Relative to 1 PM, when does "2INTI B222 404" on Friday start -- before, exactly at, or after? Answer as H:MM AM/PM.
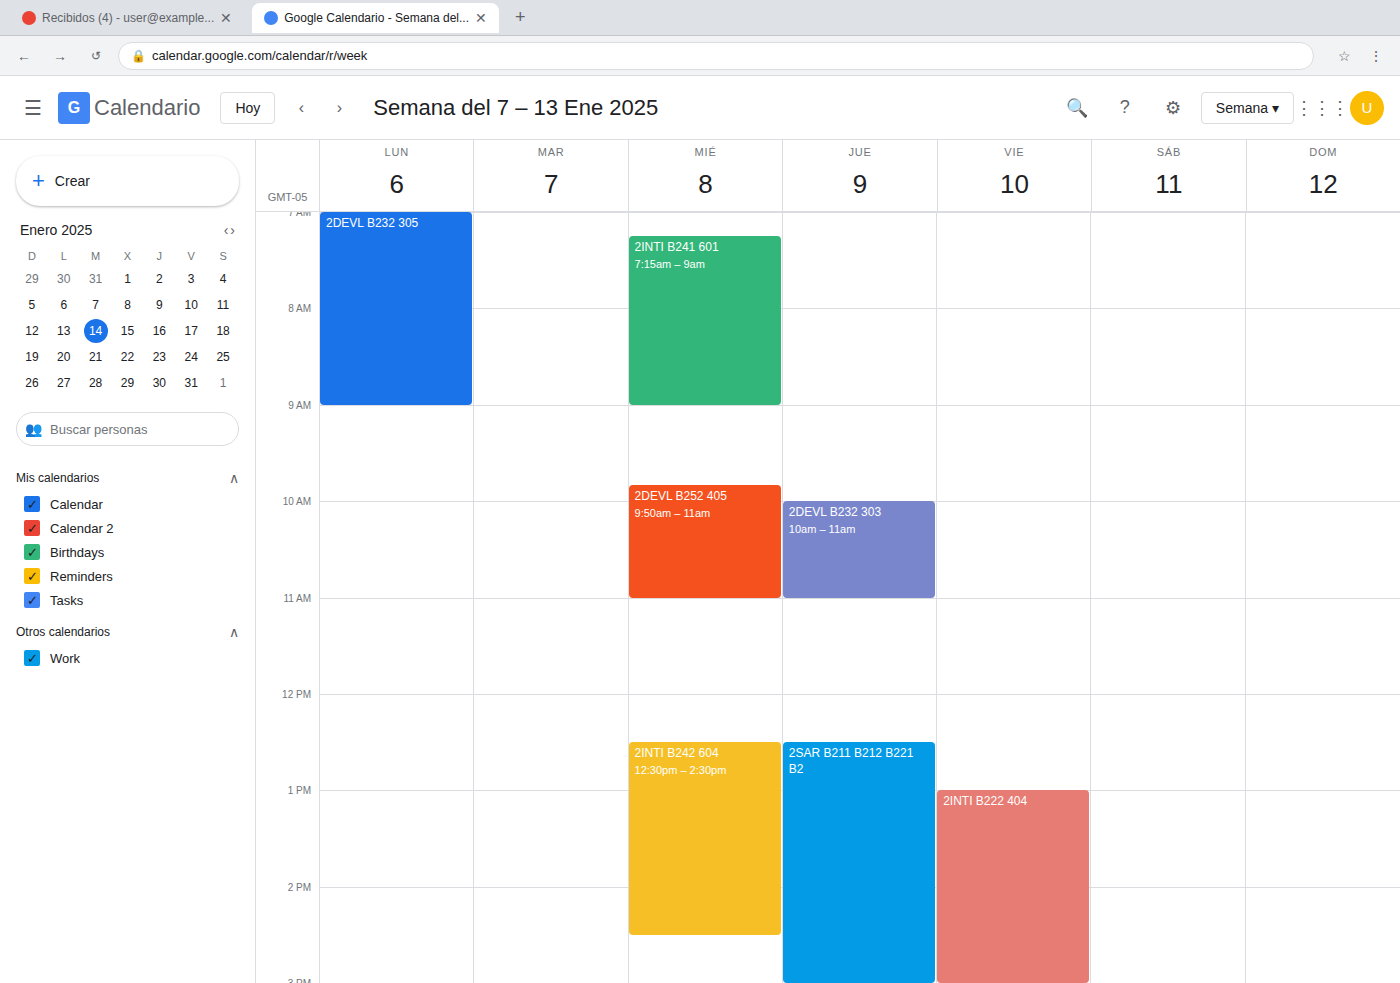
1:00 PM -- exactly at 1 PM, on the 1 PM line.